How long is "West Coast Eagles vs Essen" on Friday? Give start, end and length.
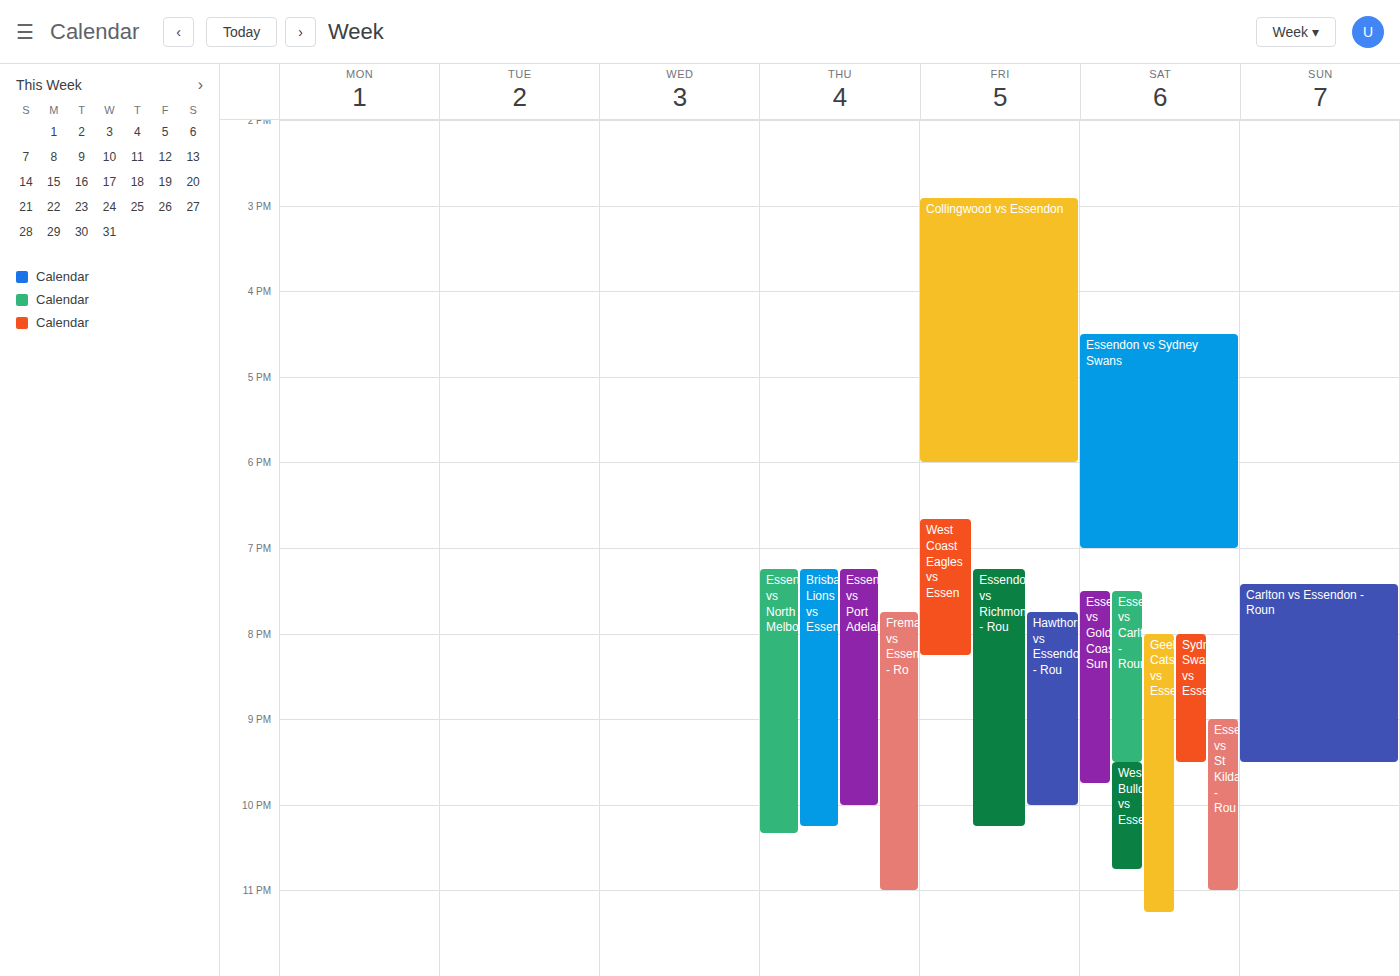
6:40 PM to 8:15 PM, 1 hour 35 minutes